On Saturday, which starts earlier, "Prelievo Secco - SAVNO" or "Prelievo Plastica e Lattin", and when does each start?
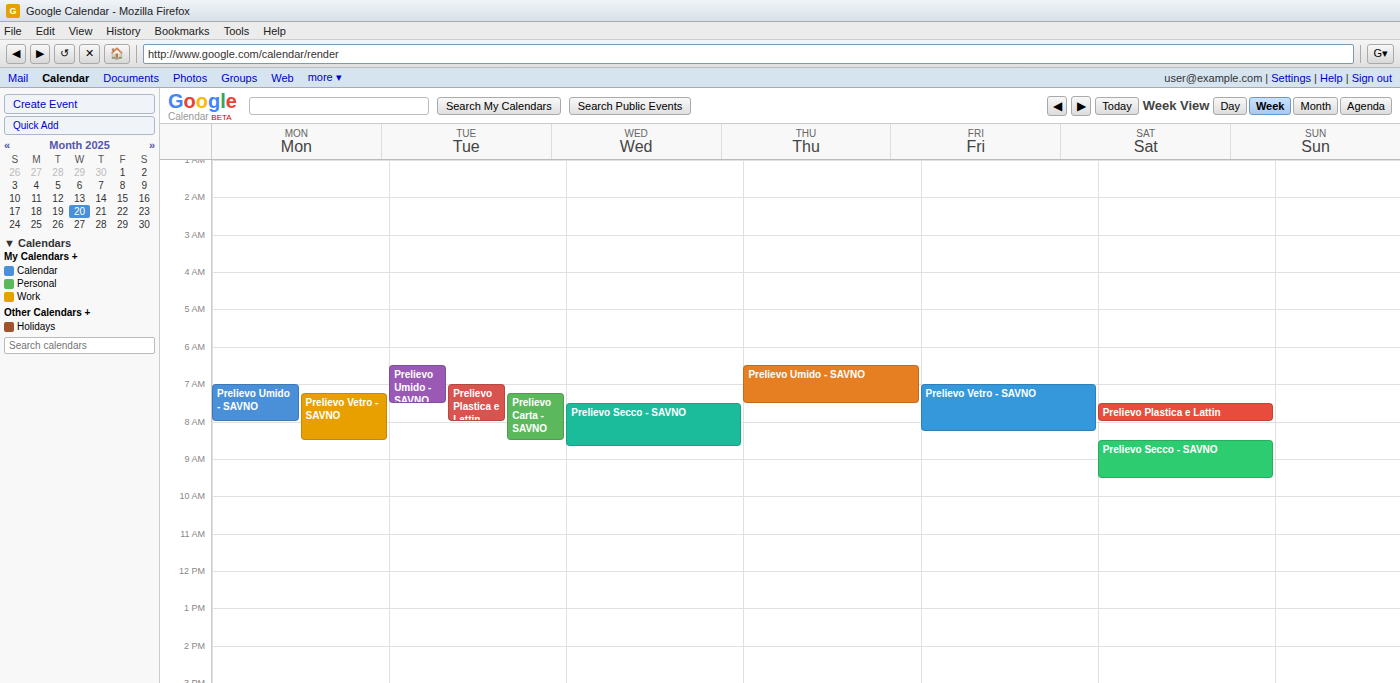
"Prelievo Plastica e Lattin" 7:30 AM; "Prelievo Secco - SAVNO" 8:30 AM.